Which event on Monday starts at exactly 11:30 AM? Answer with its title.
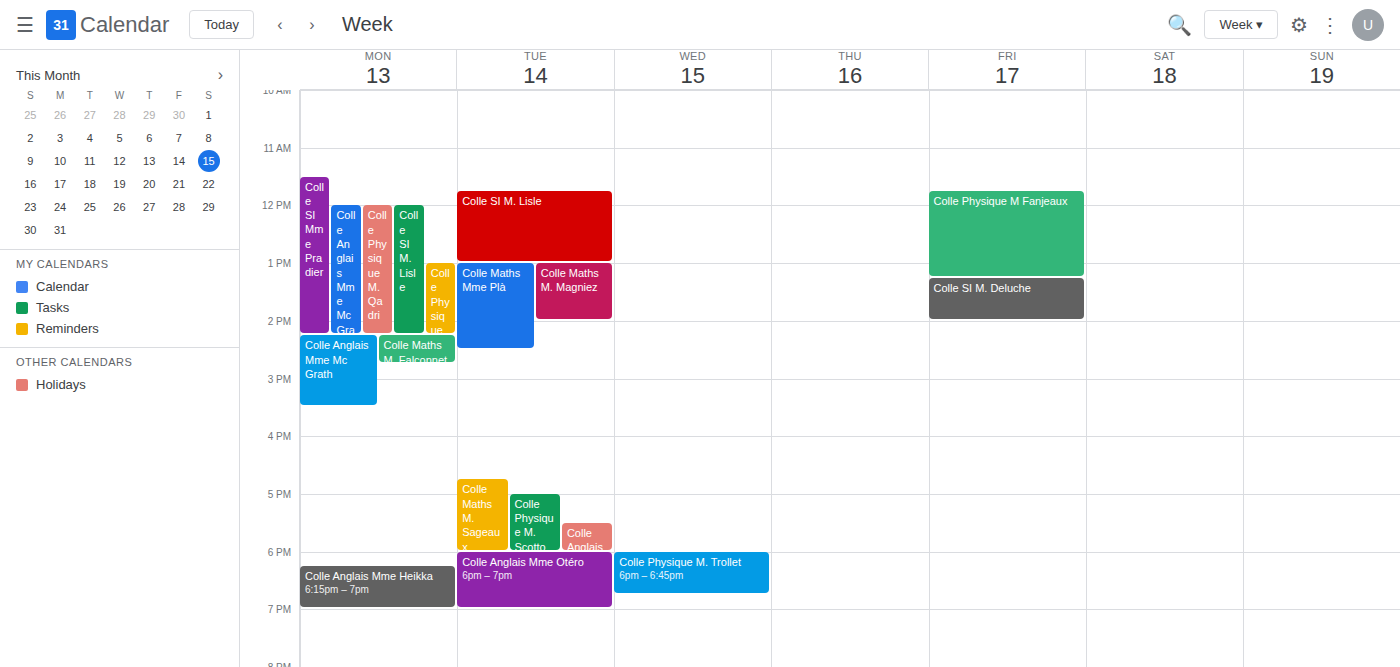
"Colle SI Mme Pradier"